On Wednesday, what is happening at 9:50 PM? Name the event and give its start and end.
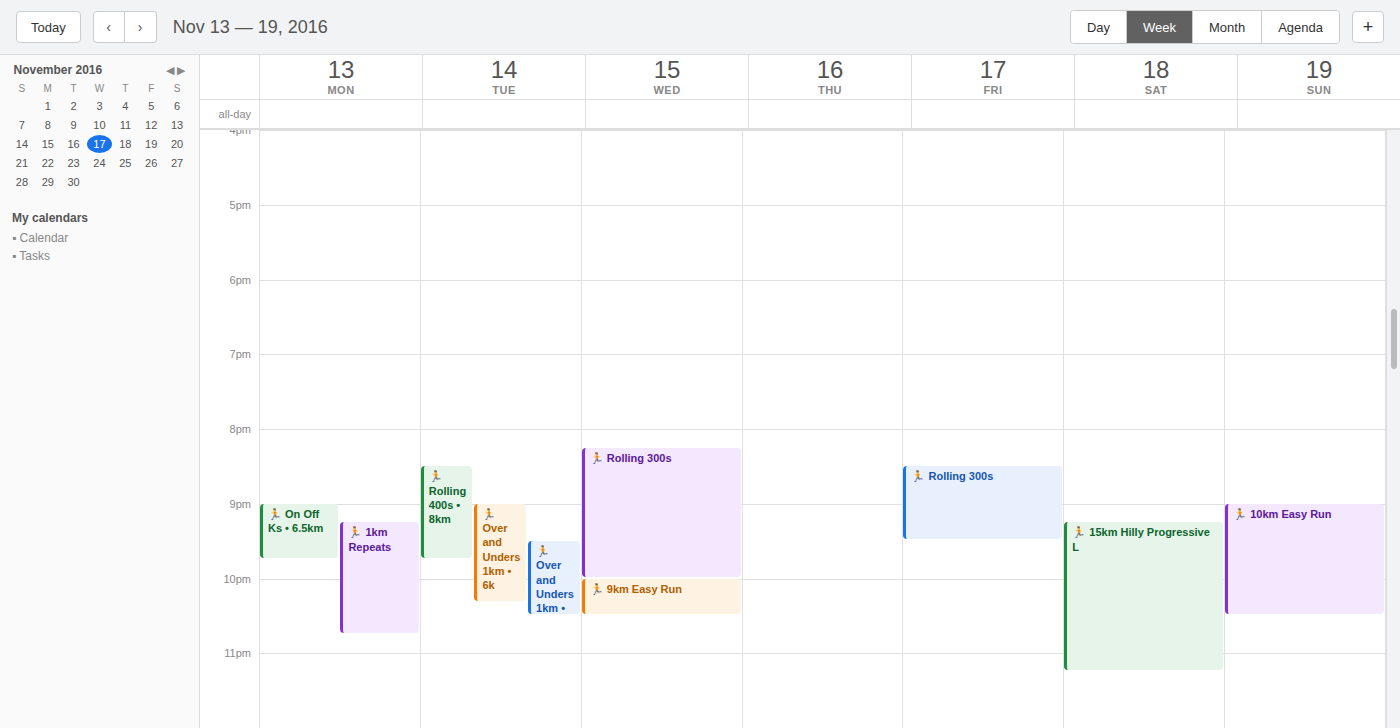
"🏃 Rolling 300s", 8:15 PM to 10:00 PM